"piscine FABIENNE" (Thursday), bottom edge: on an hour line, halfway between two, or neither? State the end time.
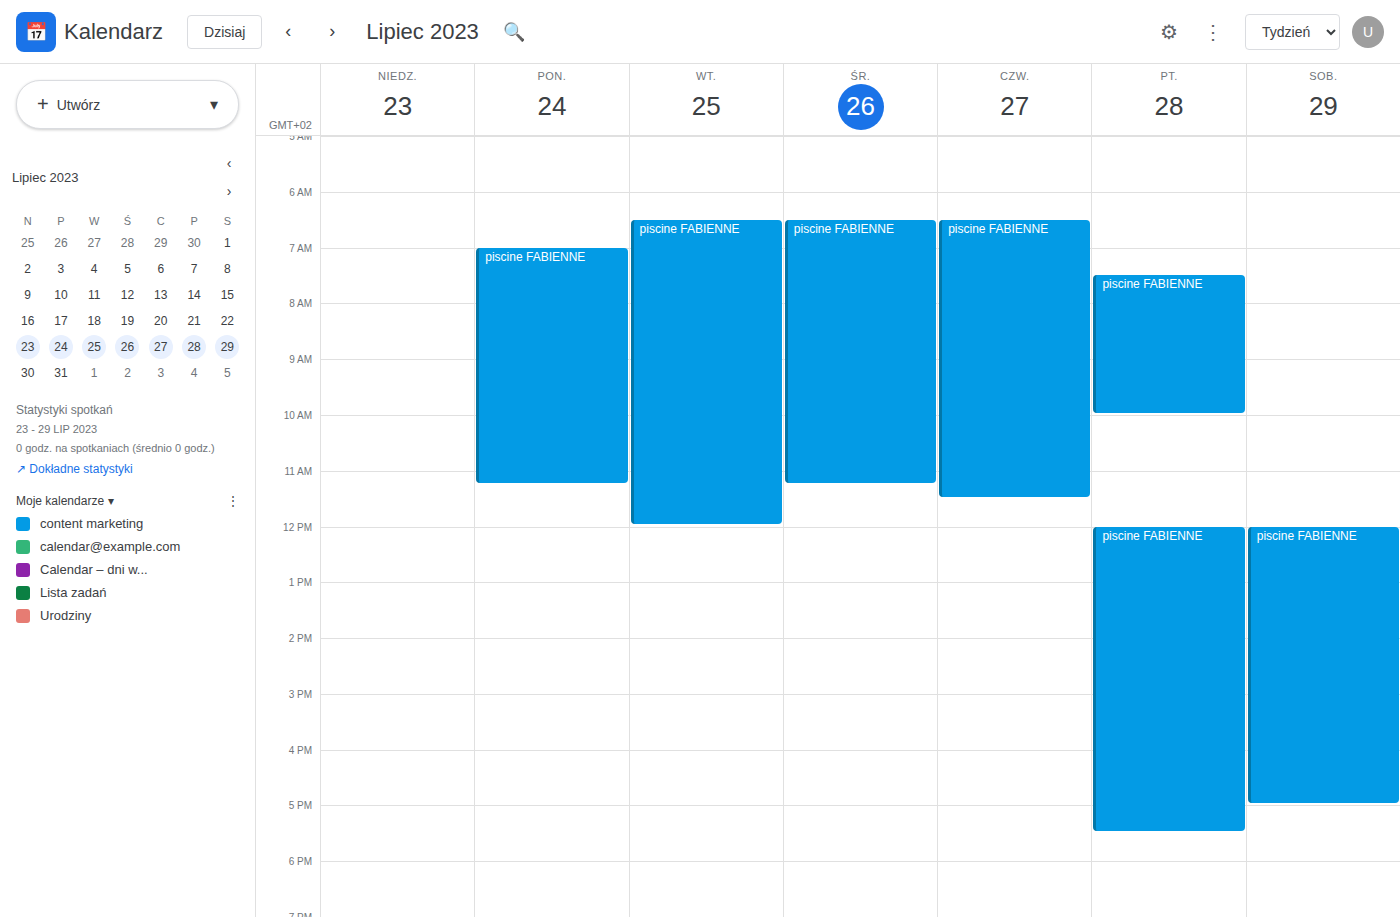
11:30 AM -- halfway between the 11 AM and 12 PM lines.